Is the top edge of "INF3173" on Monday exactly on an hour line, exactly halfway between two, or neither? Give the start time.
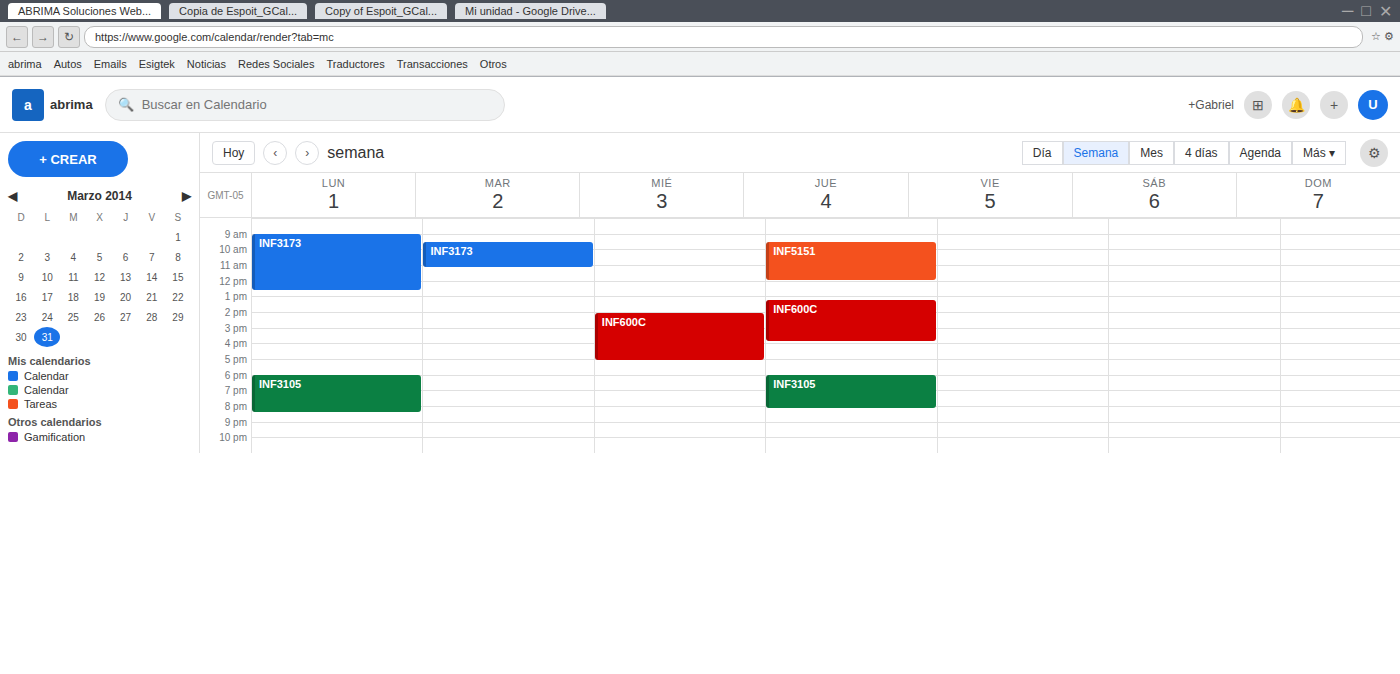
9:00 AM -- exactly on the 9 AM line.